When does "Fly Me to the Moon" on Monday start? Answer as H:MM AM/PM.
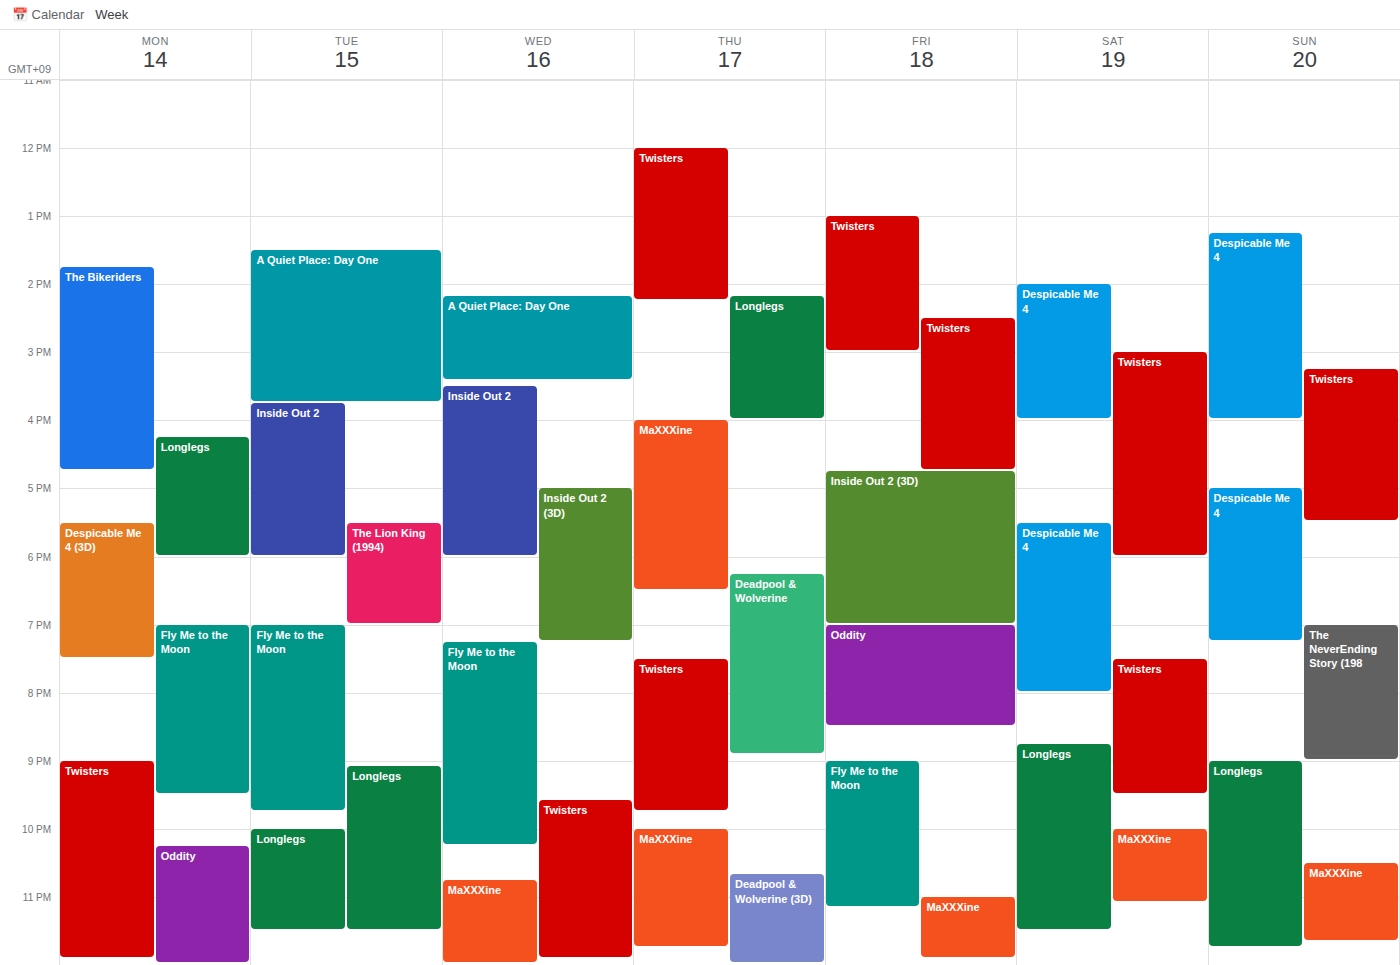
7:00 PM